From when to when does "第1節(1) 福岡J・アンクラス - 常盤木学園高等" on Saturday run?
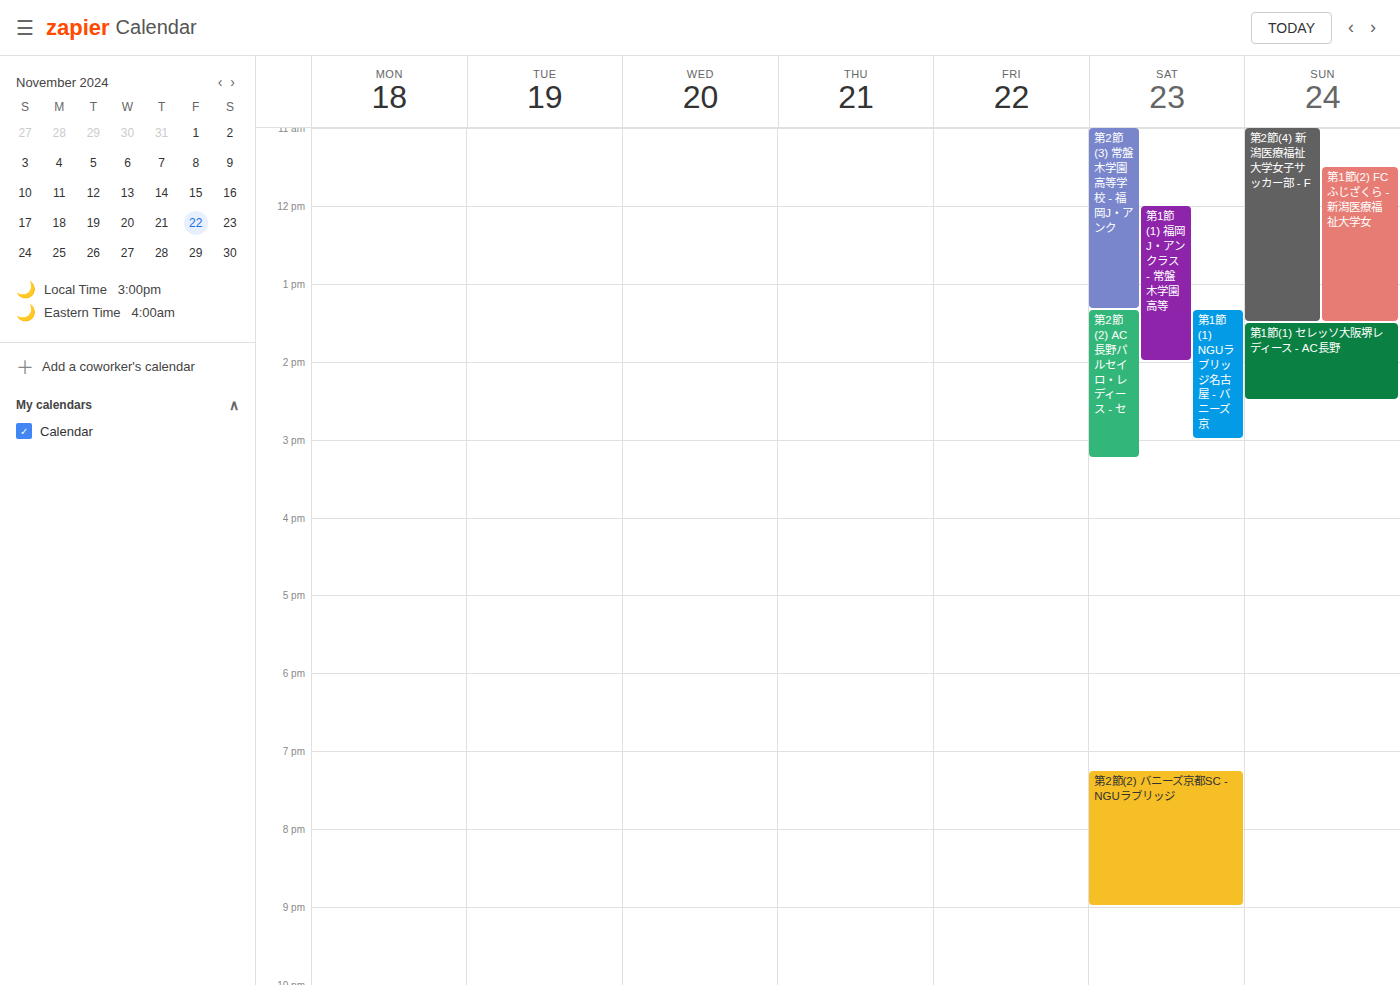
12:00 to 14:00